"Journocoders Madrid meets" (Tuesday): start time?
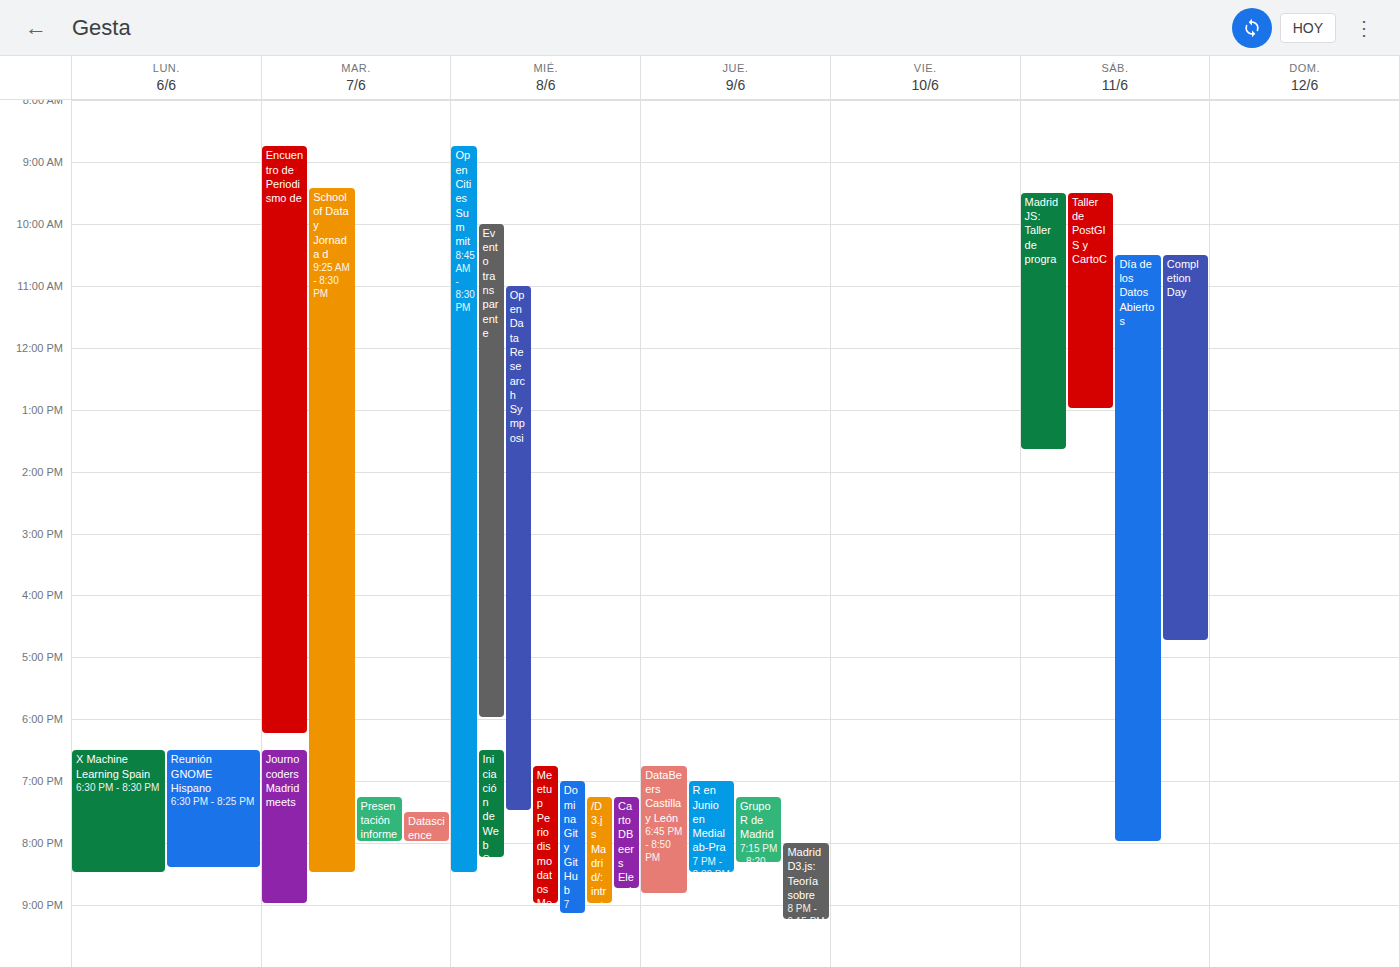
6:30 PM